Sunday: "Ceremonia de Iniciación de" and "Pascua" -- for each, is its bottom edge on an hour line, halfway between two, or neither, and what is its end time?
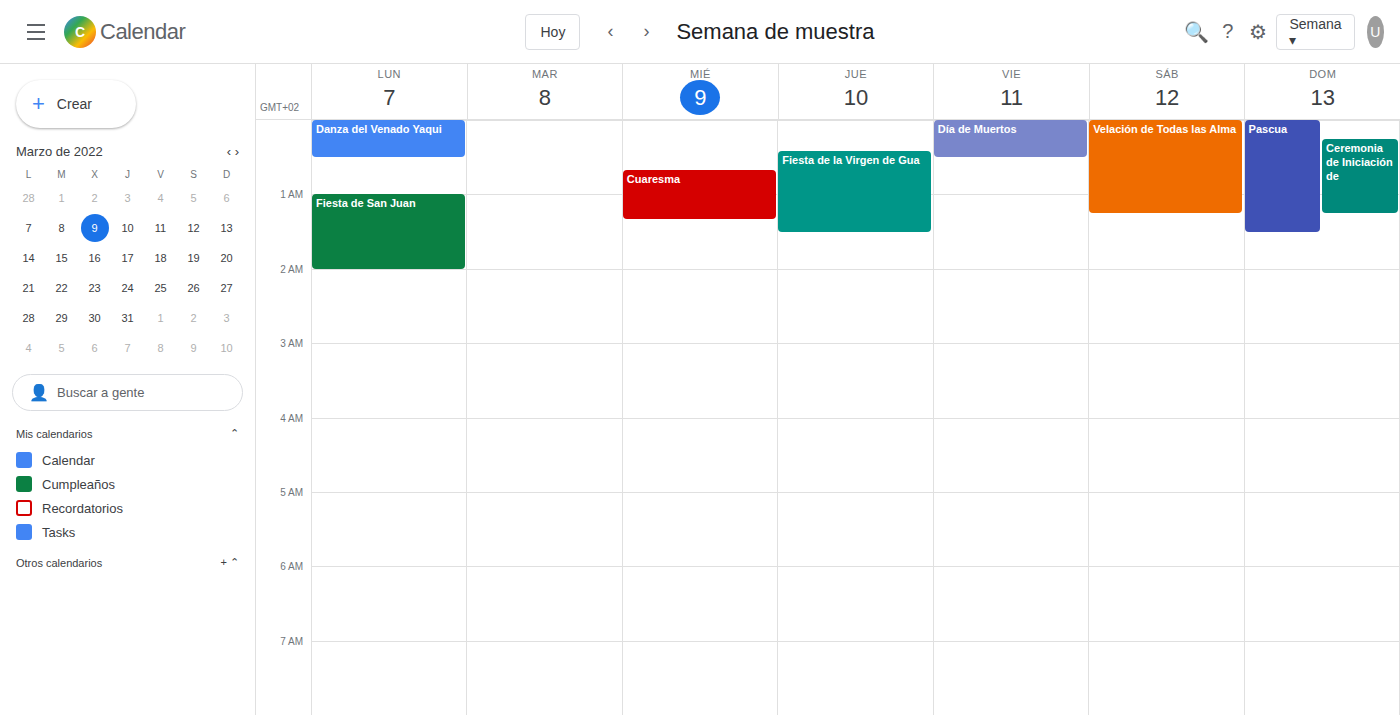
"Ceremonia de Iniciación de": 1:15 AM, neither: a quarter of the way from the 1 AM line to the 2 AM line. "Pascua": 1:30 AM, halfway between the 1 AM and 2 AM lines.